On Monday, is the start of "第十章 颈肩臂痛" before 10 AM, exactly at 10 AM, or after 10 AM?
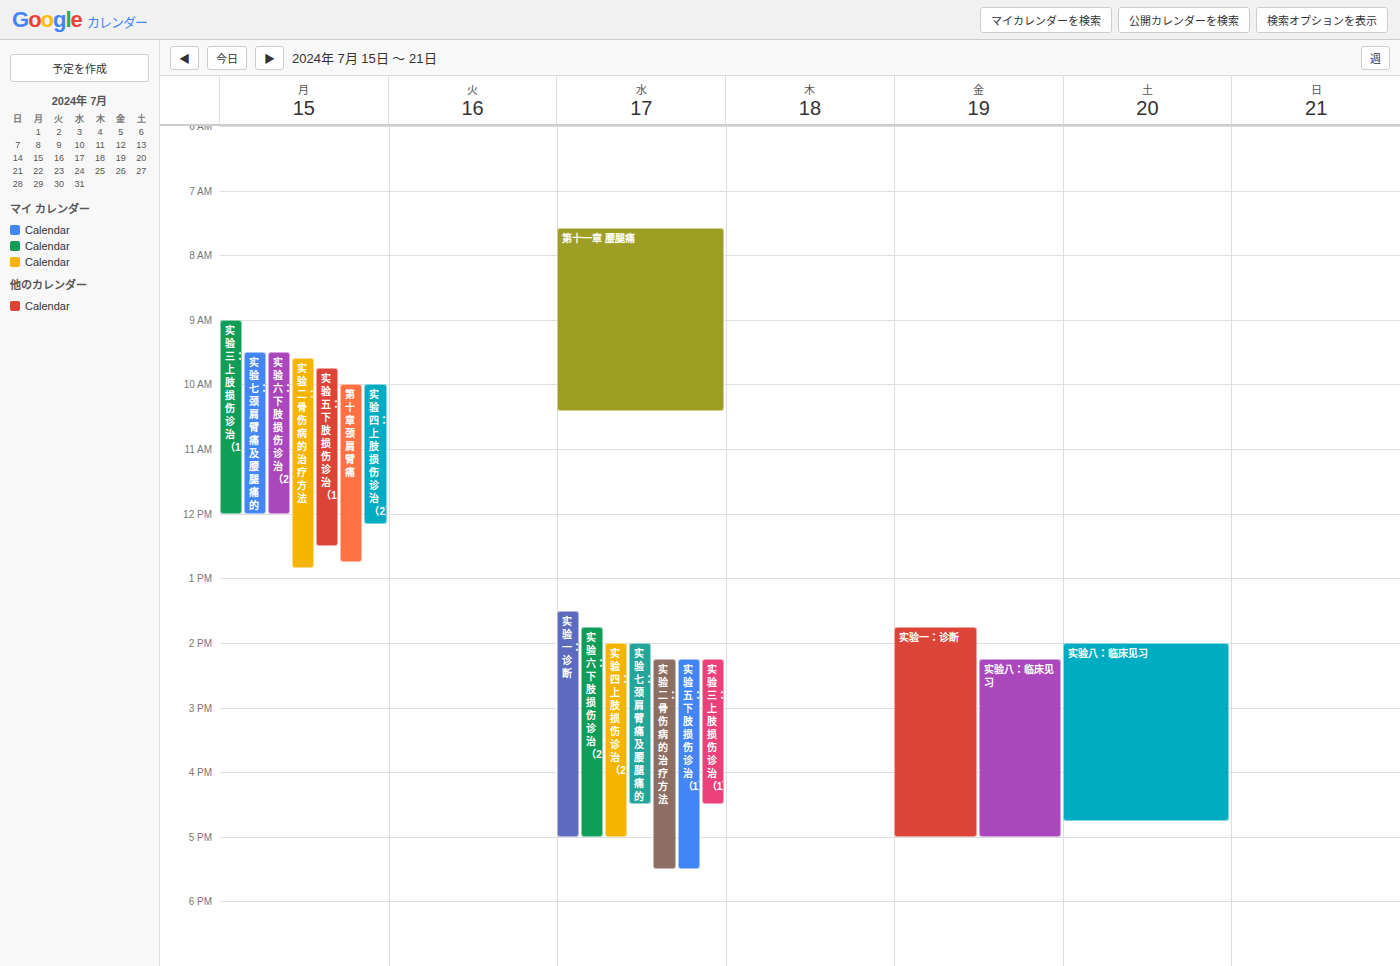
10:00 AM -- exactly at 10 AM, on the 10 AM line.